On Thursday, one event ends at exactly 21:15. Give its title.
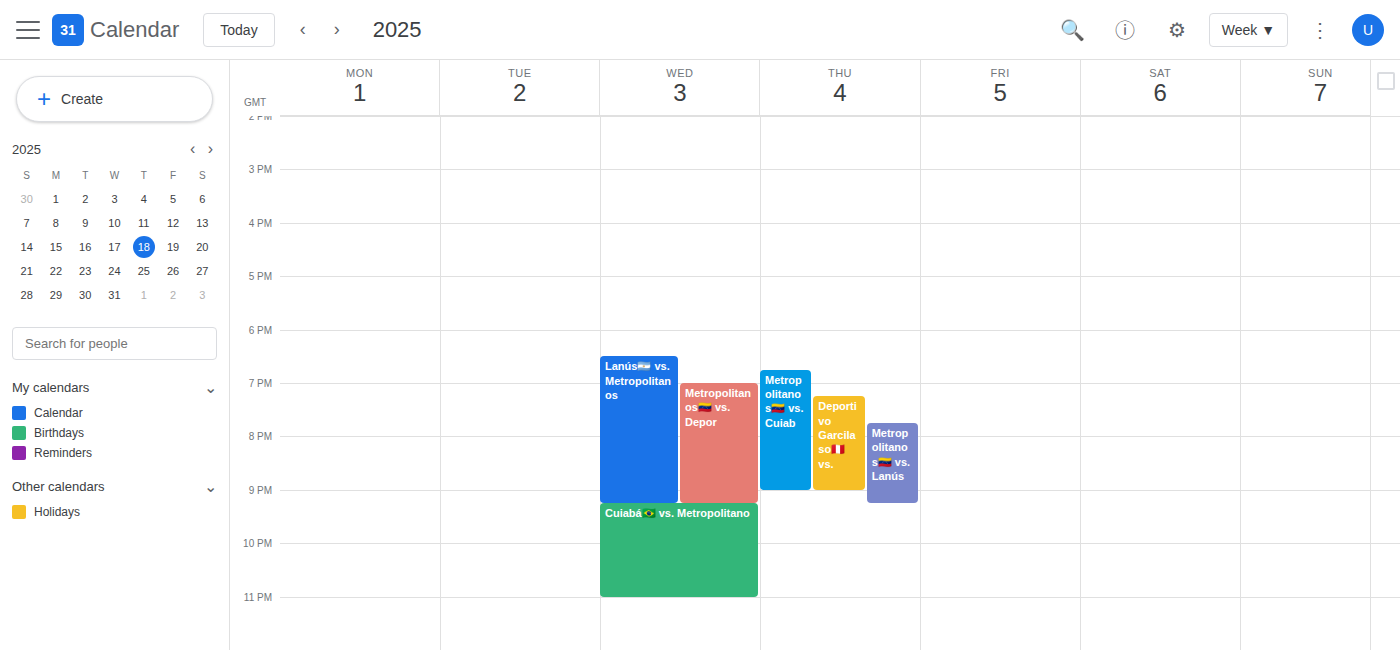
"Metropolitanos🇻🇪 vs. Lanús"